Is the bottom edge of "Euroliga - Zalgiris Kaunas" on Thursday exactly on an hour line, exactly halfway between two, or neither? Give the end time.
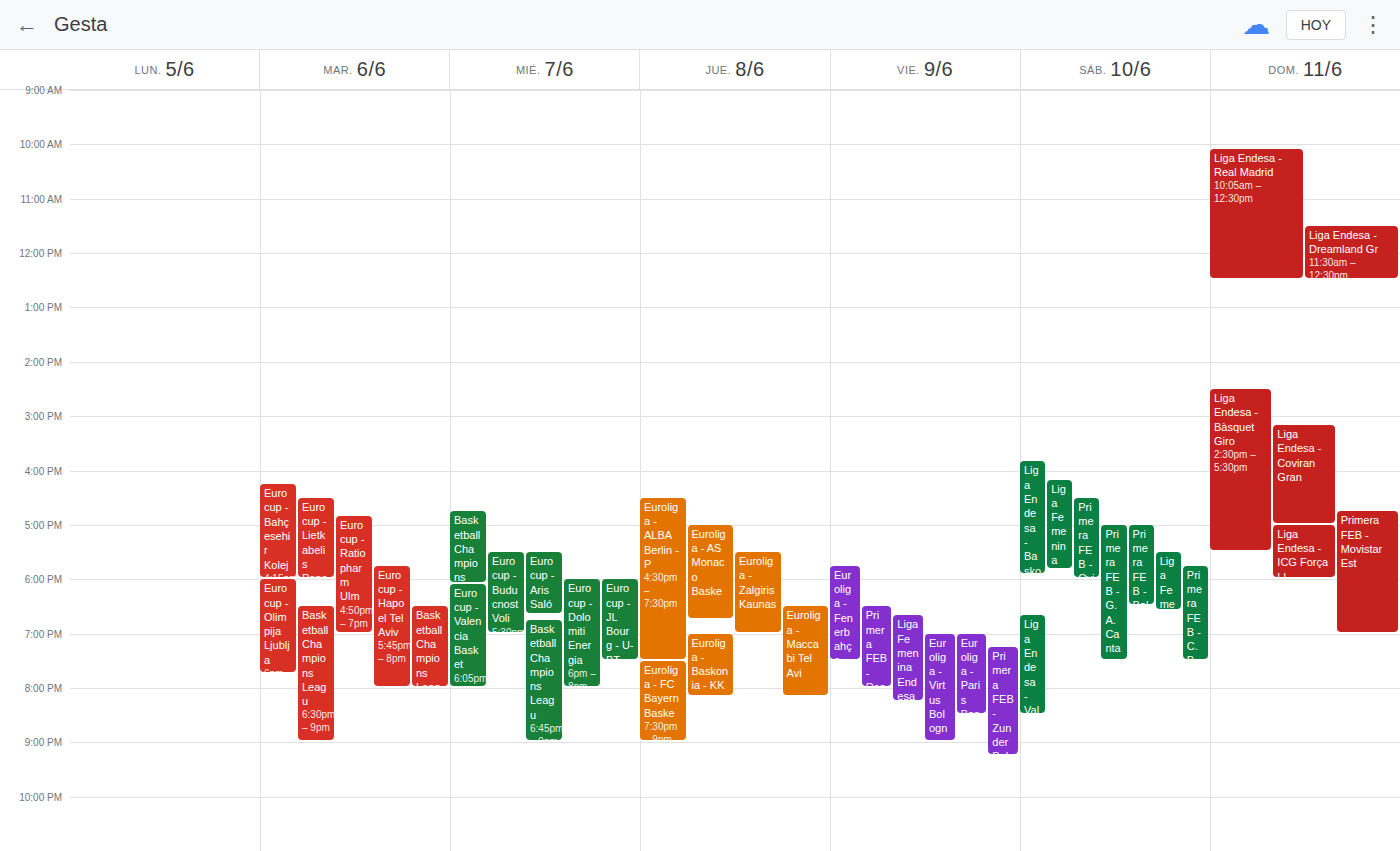
7:00 PM -- exactly on the 7 PM line.